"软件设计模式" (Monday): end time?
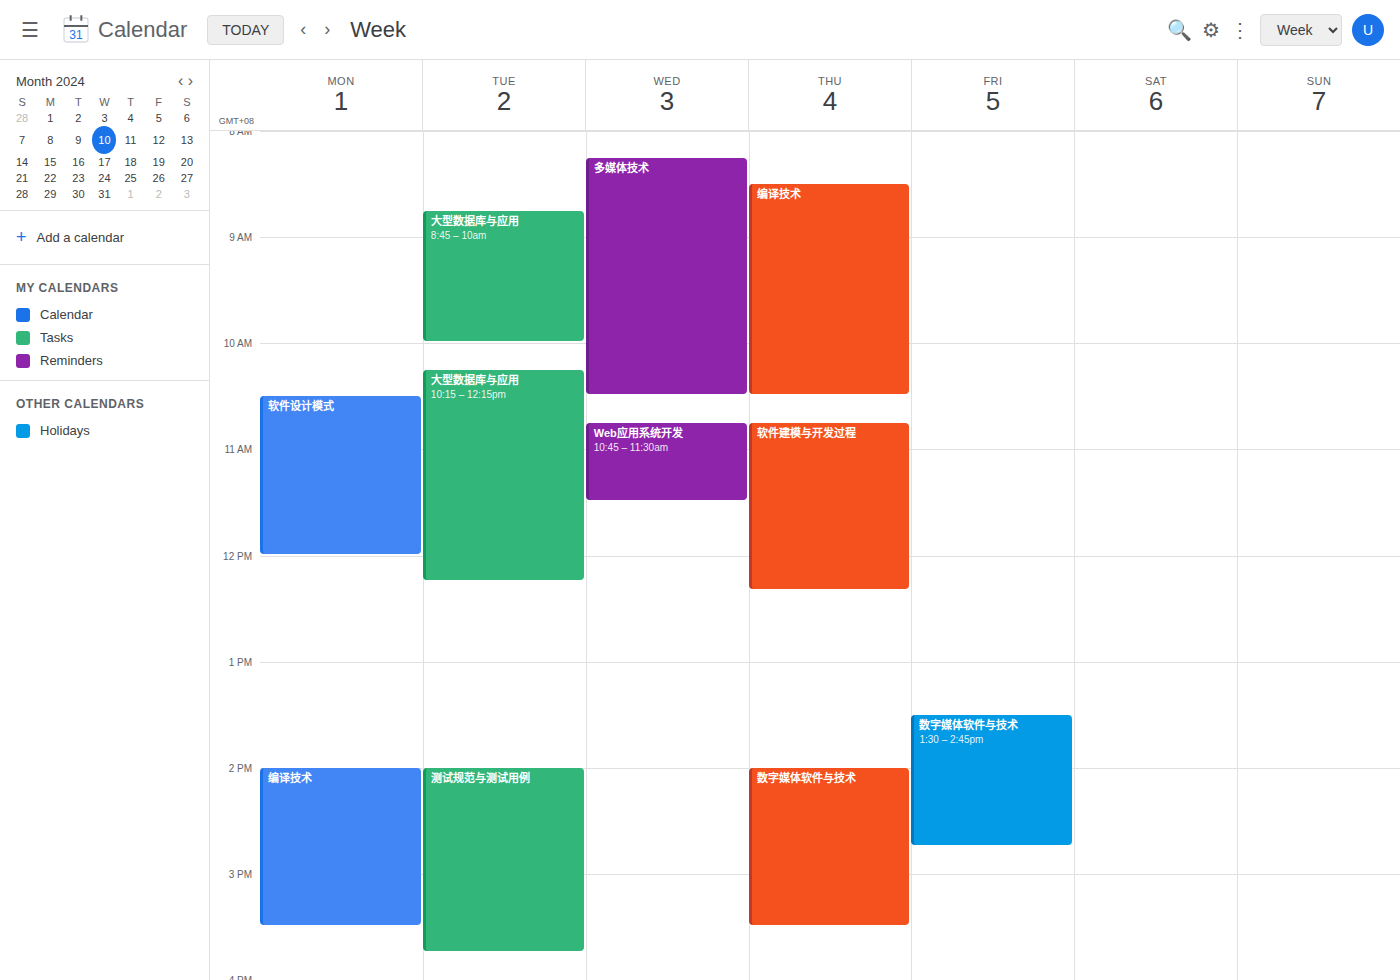
12:00 PM